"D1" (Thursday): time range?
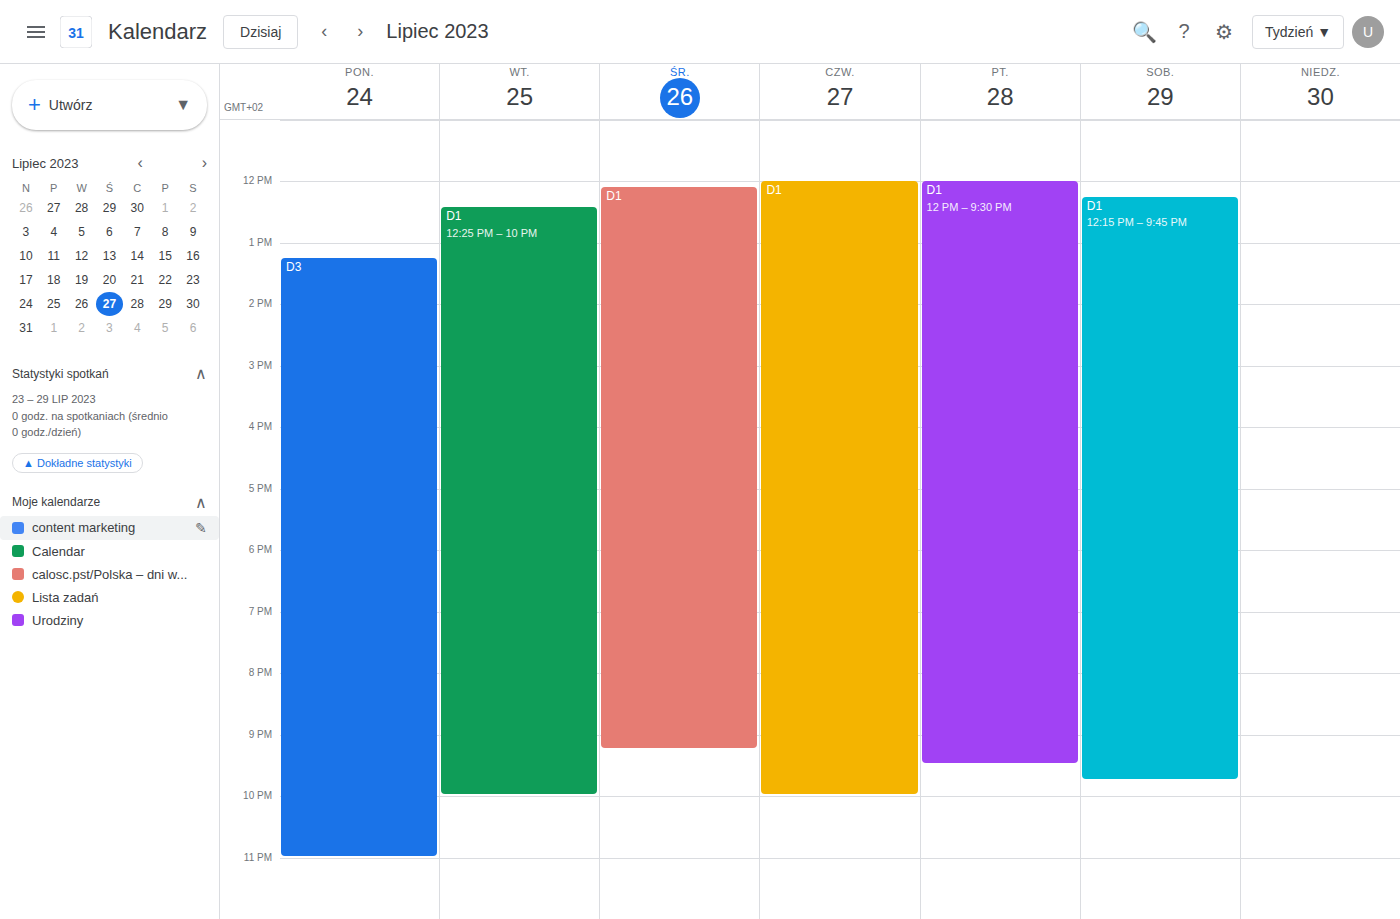
12:00 PM to 10:00 PM